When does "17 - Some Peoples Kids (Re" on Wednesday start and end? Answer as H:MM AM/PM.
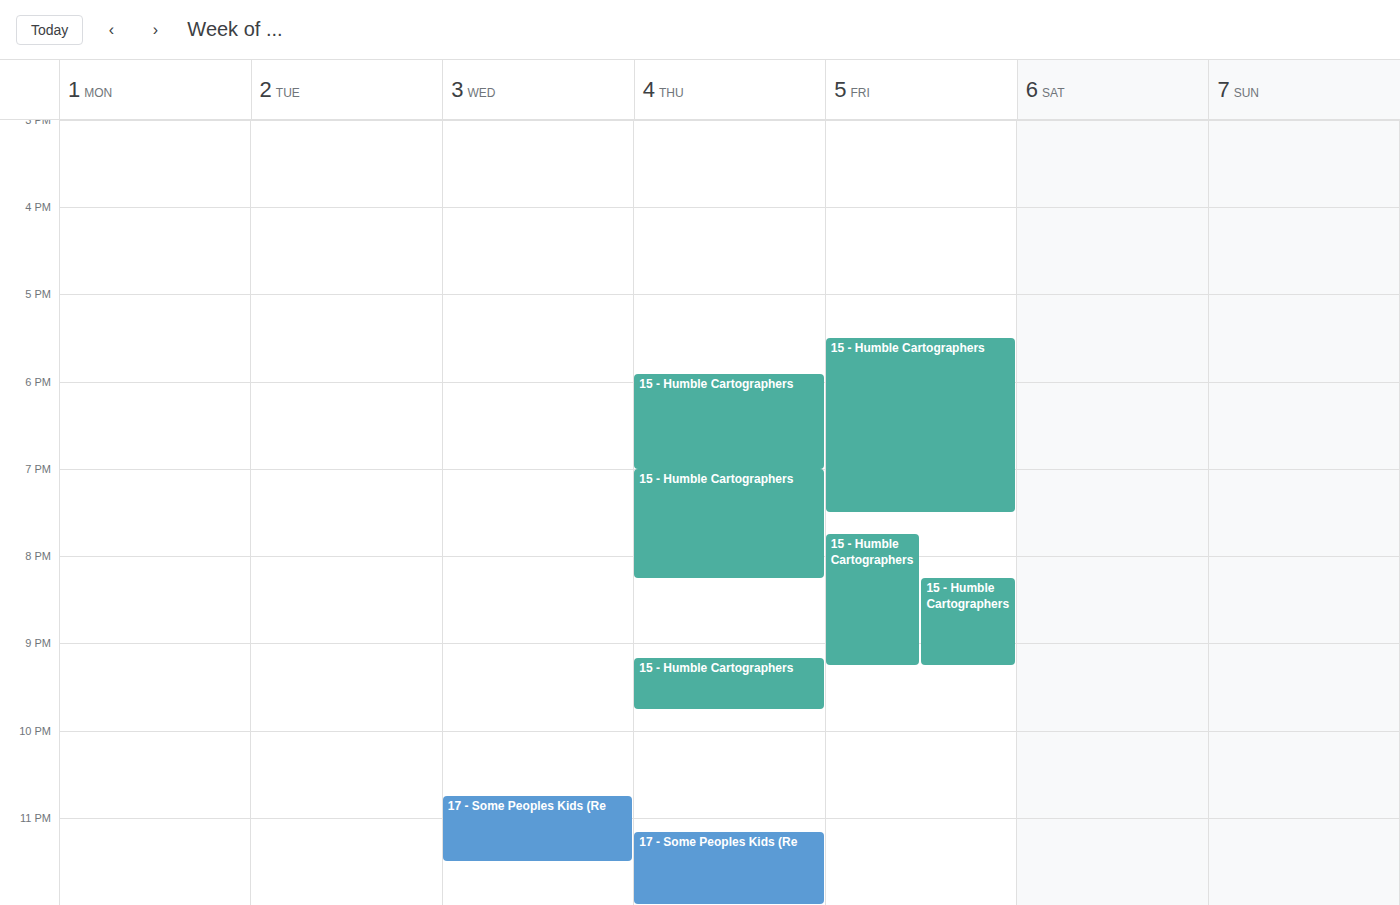
10:45 PM to 11:30 PM